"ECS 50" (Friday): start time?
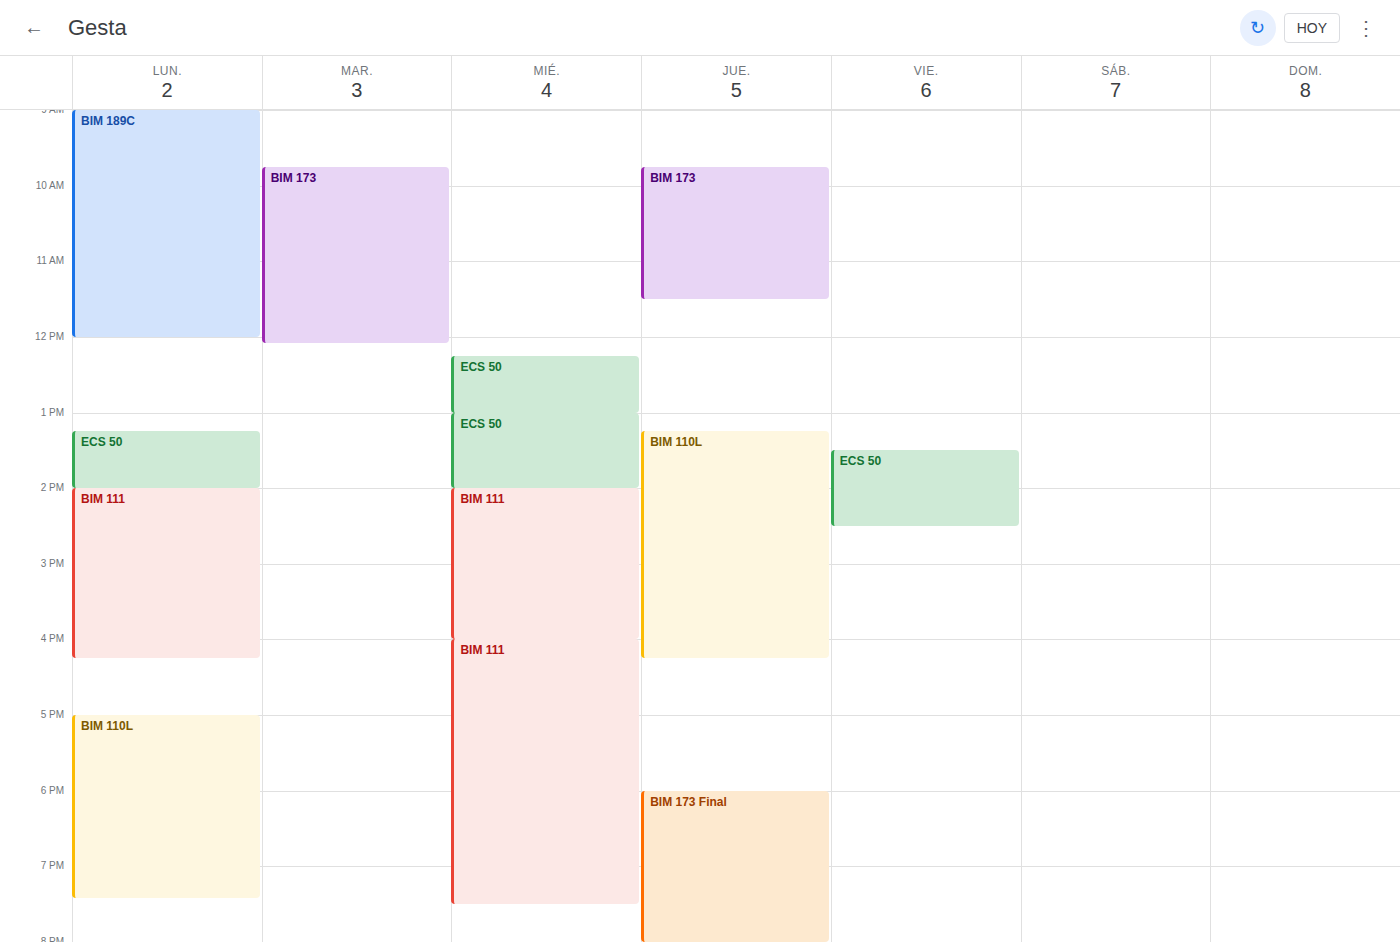
1:30 PM